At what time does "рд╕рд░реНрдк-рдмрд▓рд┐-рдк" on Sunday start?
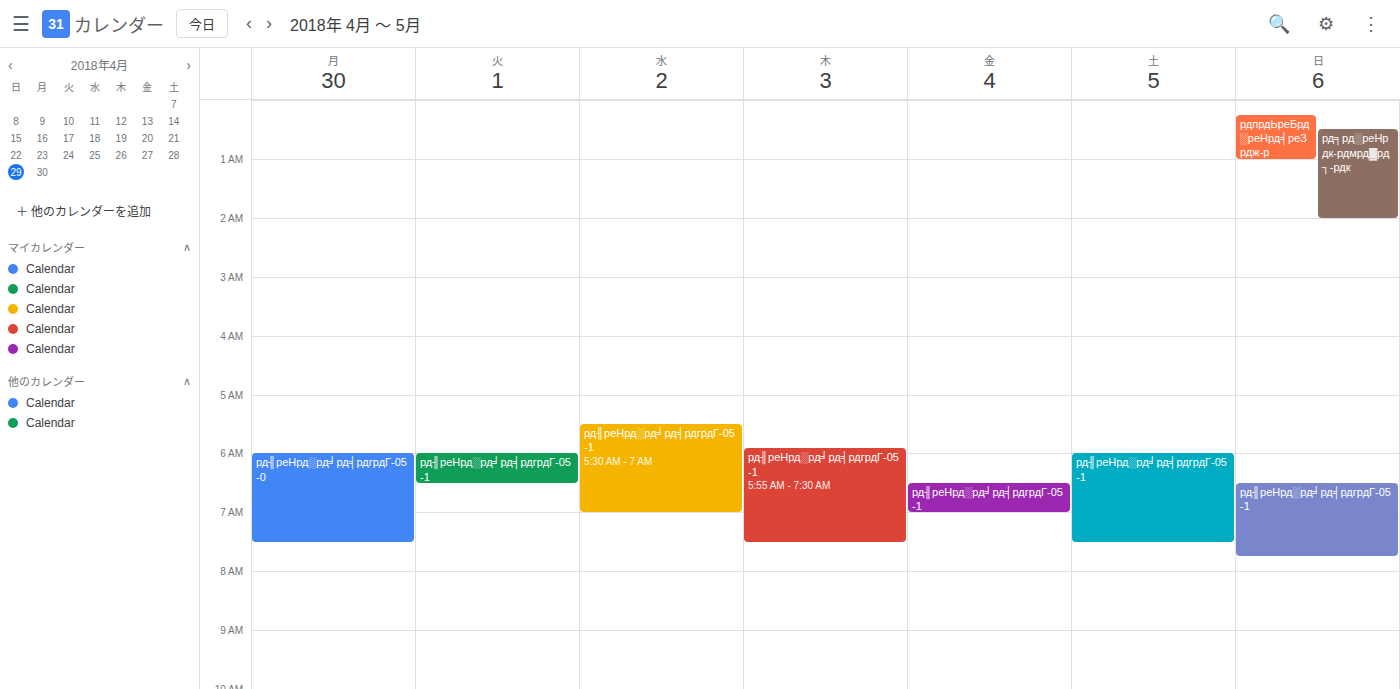
12:30 AM